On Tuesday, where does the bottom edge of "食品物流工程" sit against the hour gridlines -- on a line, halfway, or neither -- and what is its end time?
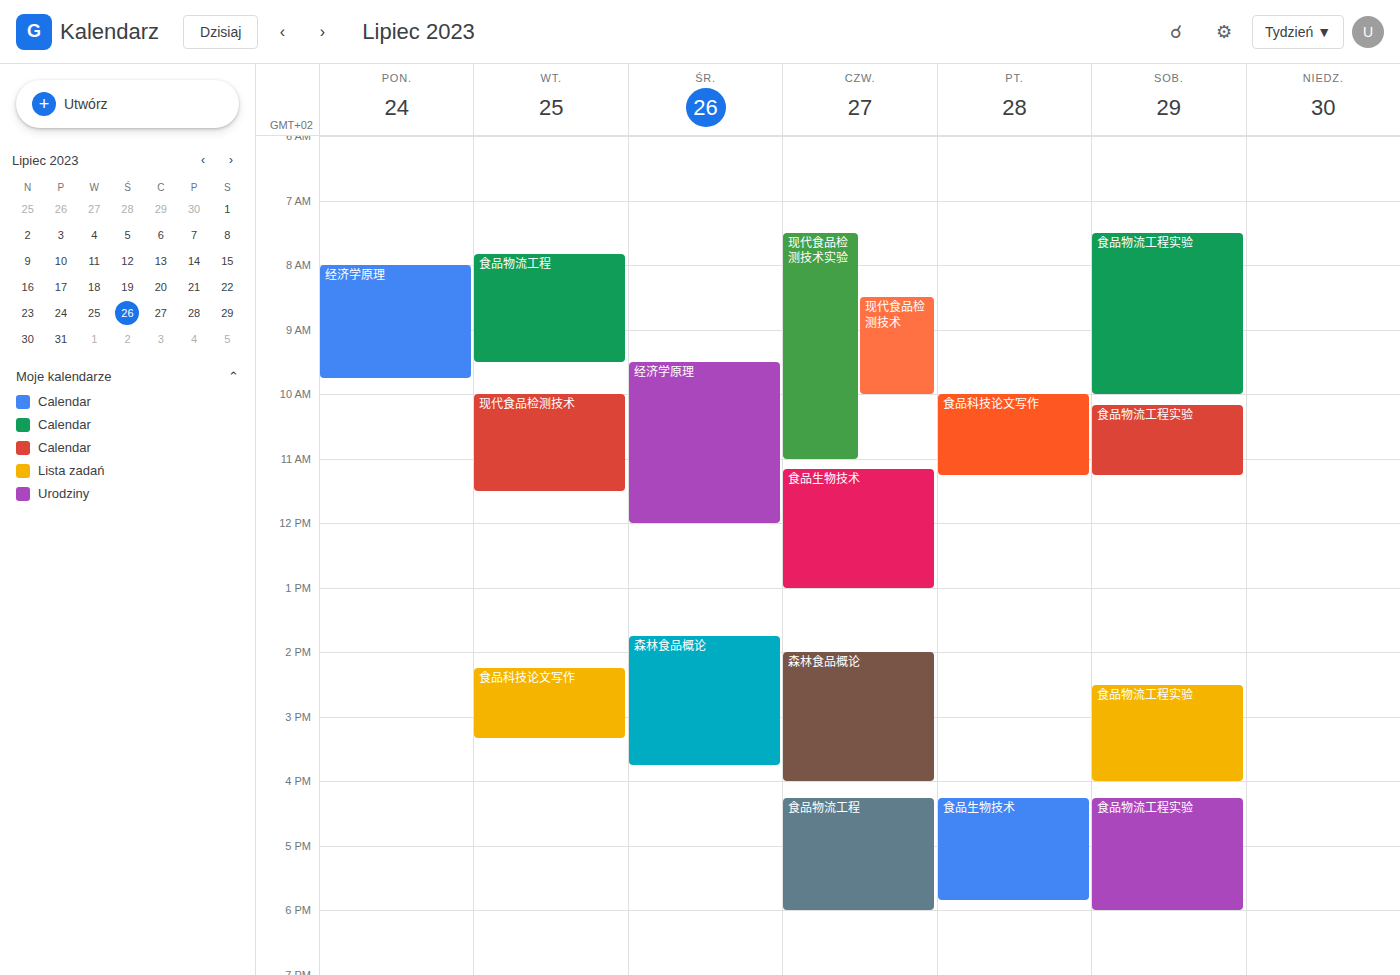
9:30 AM -- halfway between the 9 AM and 10 AM lines.